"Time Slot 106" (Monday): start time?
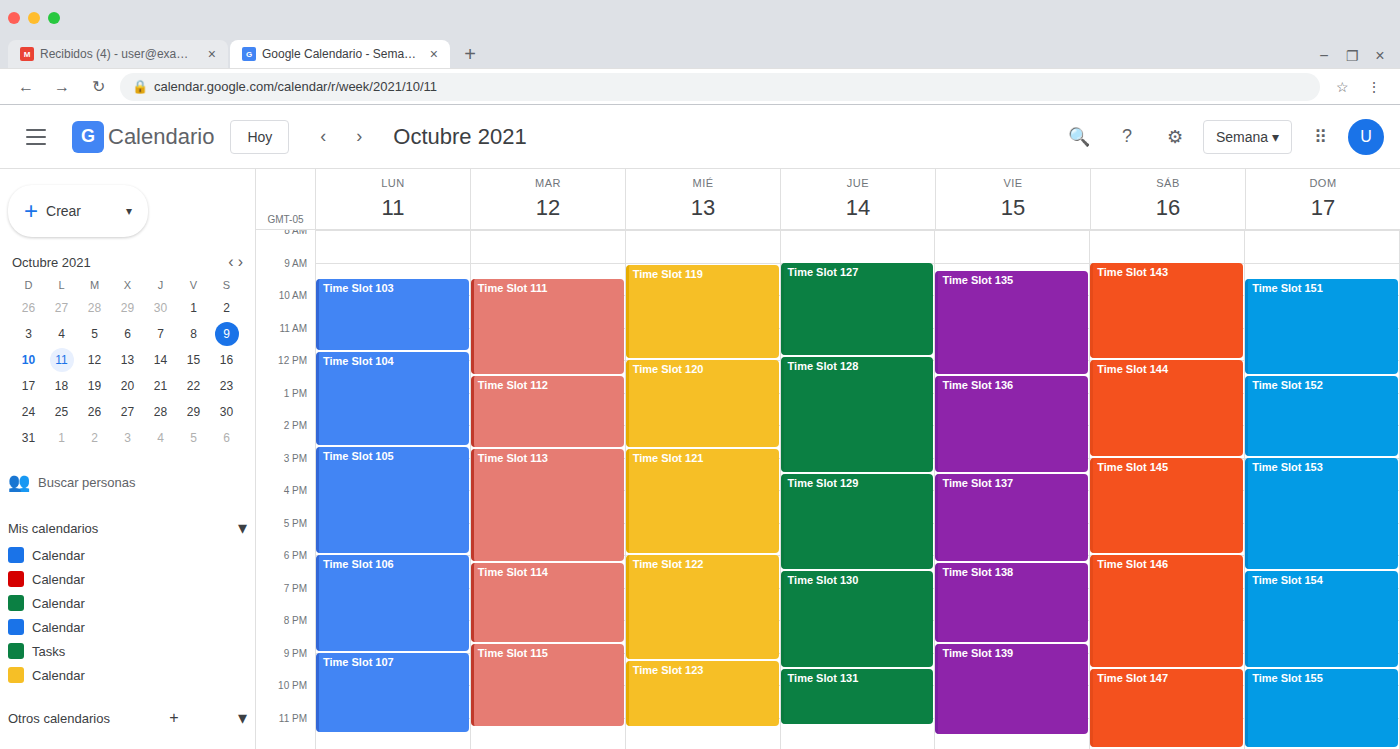
18:00